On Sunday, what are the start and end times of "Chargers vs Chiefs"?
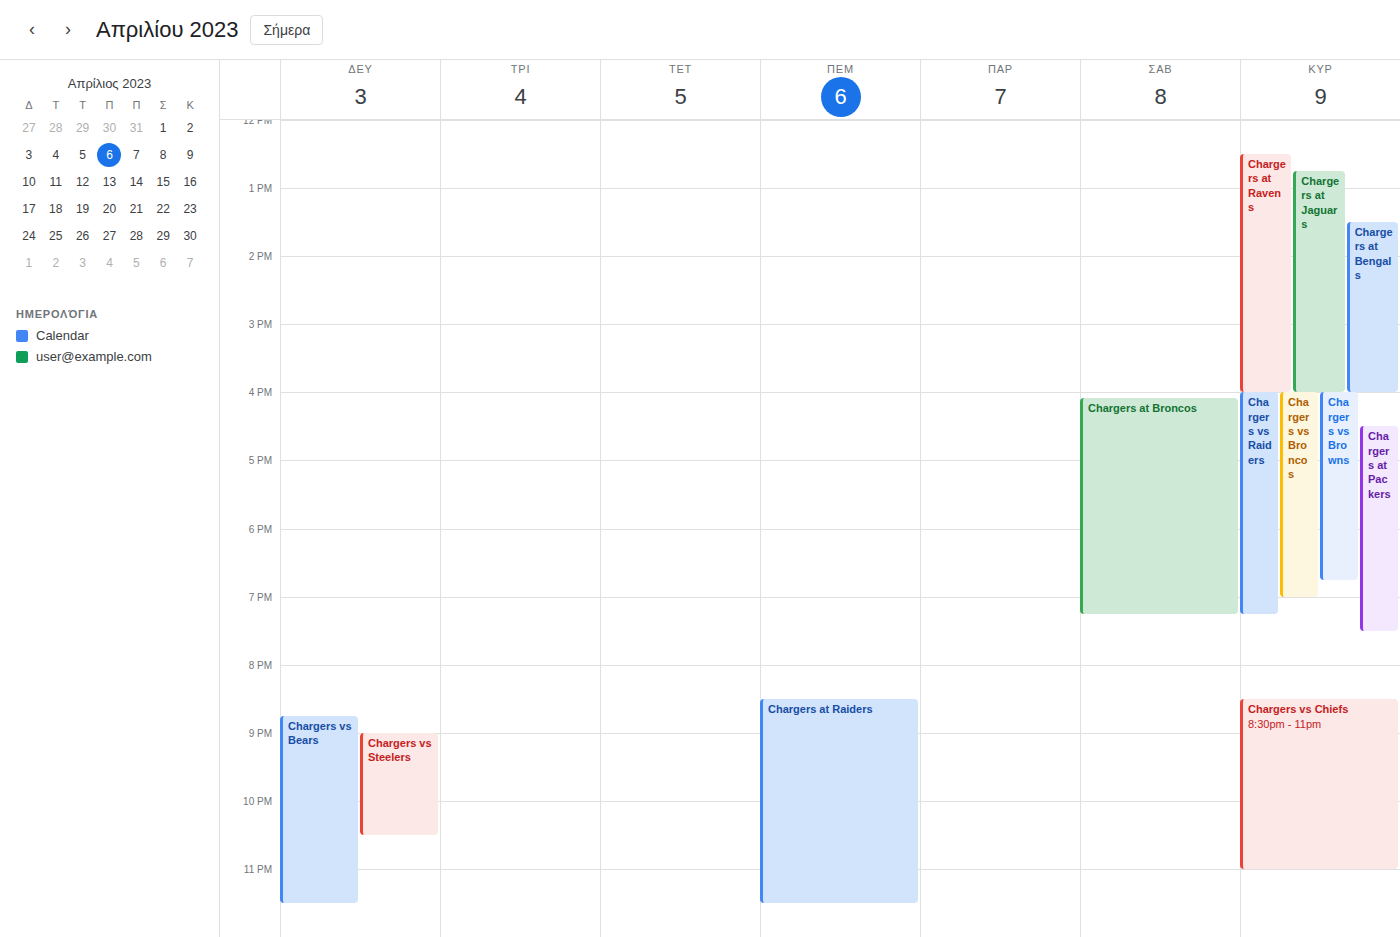
20:30 to 23:00